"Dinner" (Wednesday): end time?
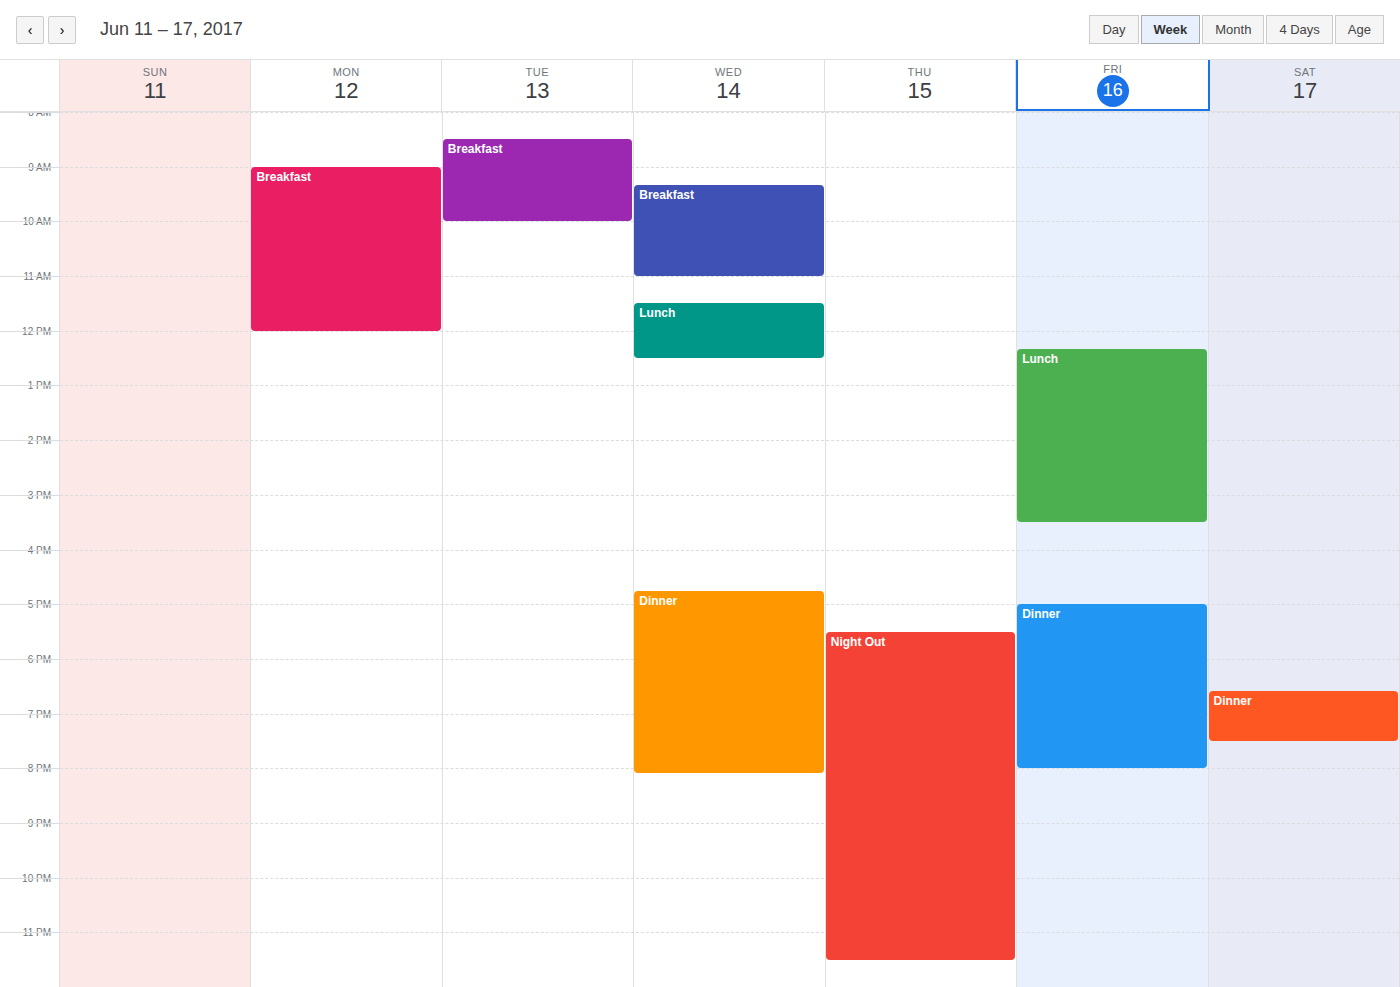
8:05 PM